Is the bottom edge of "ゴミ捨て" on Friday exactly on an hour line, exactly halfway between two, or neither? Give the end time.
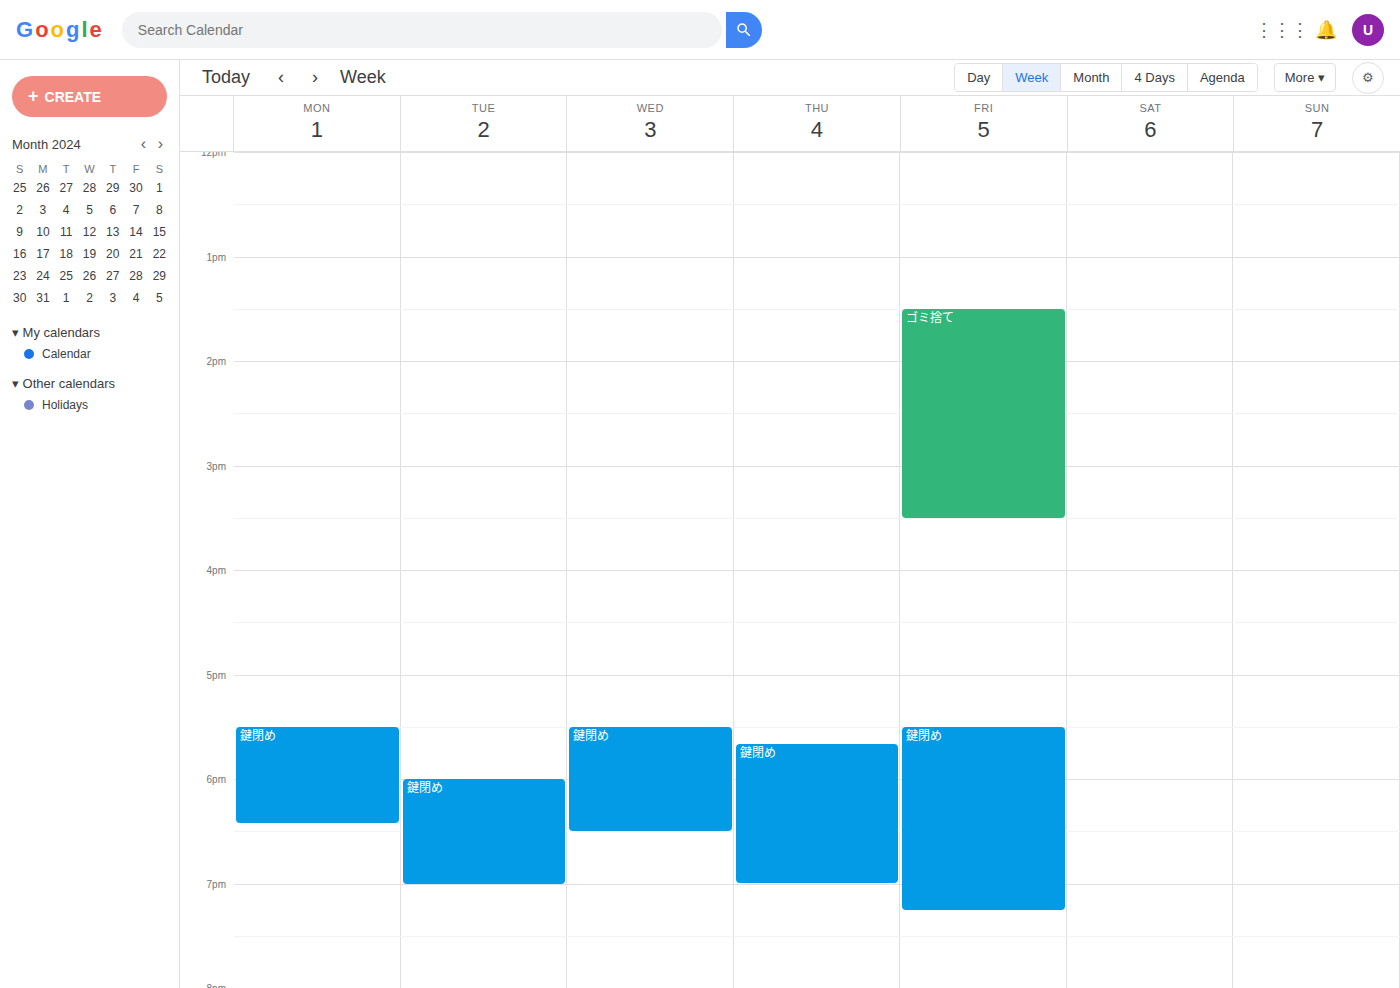
3:30 PM -- halfway between the 3 PM and 4 PM lines.